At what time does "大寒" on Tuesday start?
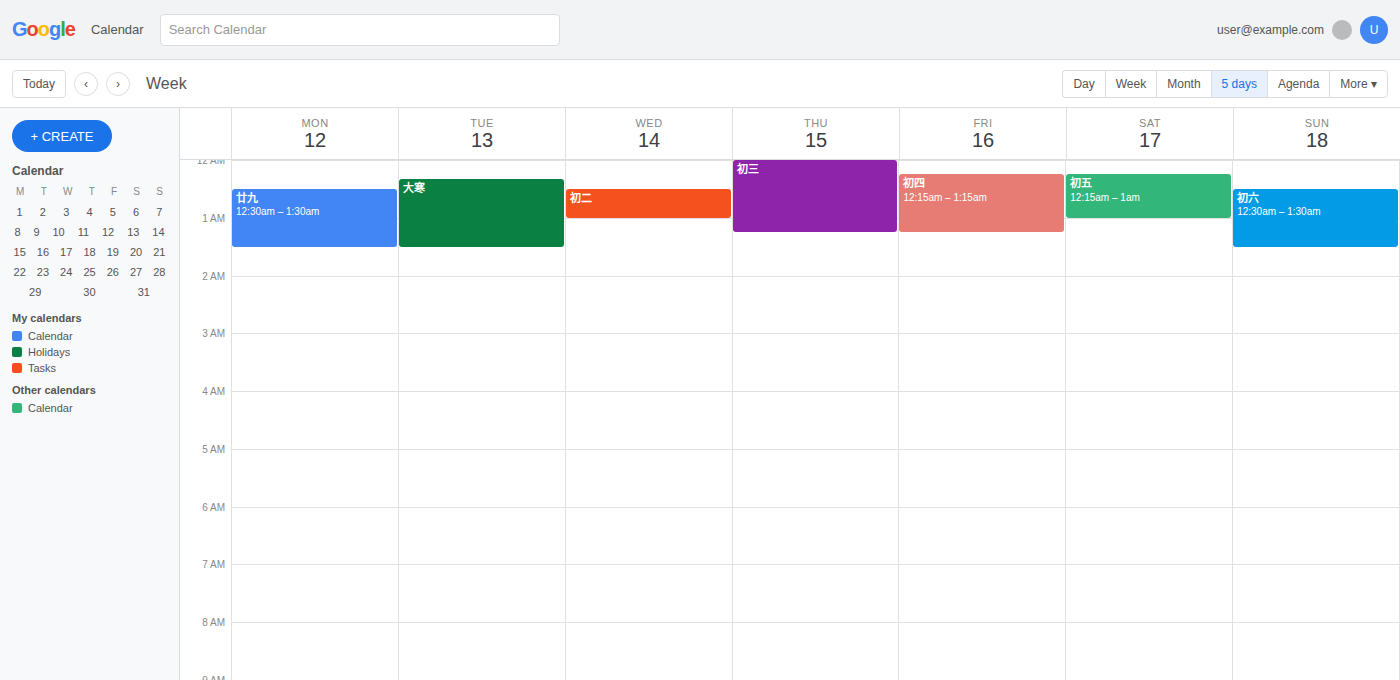
12:20 AM